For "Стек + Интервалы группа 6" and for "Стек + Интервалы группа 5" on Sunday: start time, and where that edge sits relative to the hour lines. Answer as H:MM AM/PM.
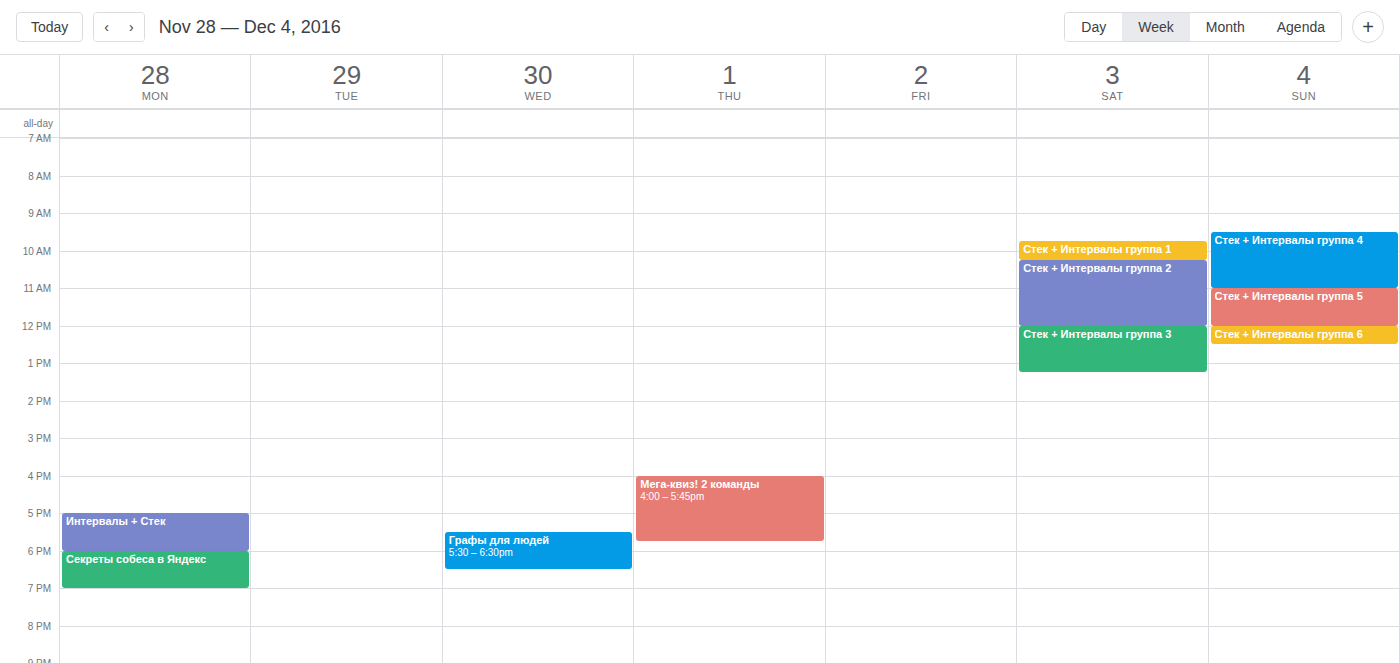
"Стек + Интервалы группа 6": 12:00 PM, exactly on the 12 PM line. "Стек + Интервалы группа 5": 11:00 AM, exactly on the 11 AM line.